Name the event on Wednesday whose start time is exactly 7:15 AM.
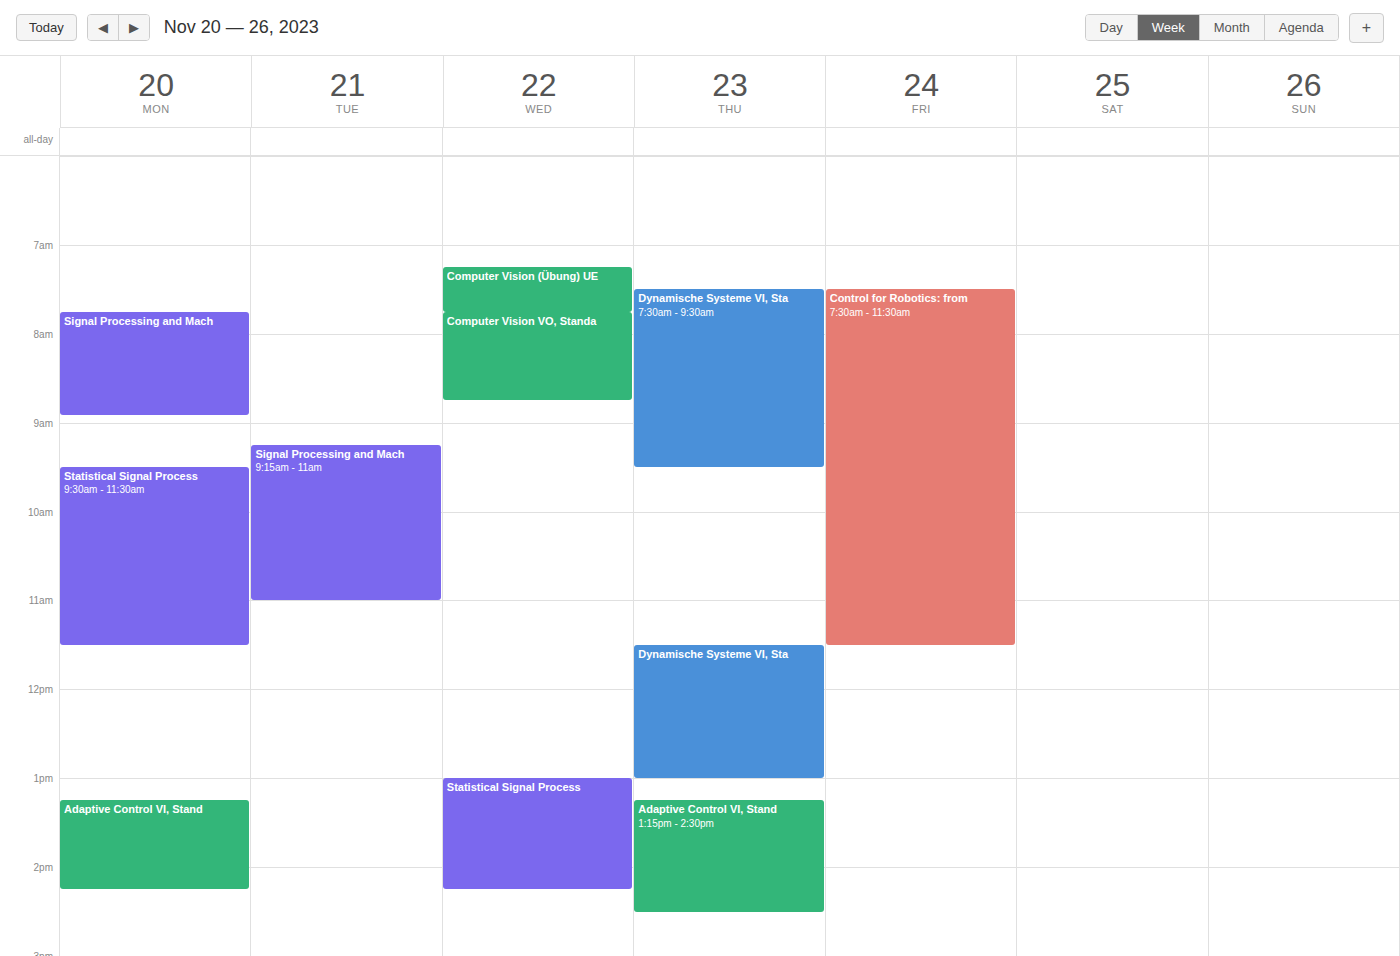
"Computer Vision (Übung) UE"